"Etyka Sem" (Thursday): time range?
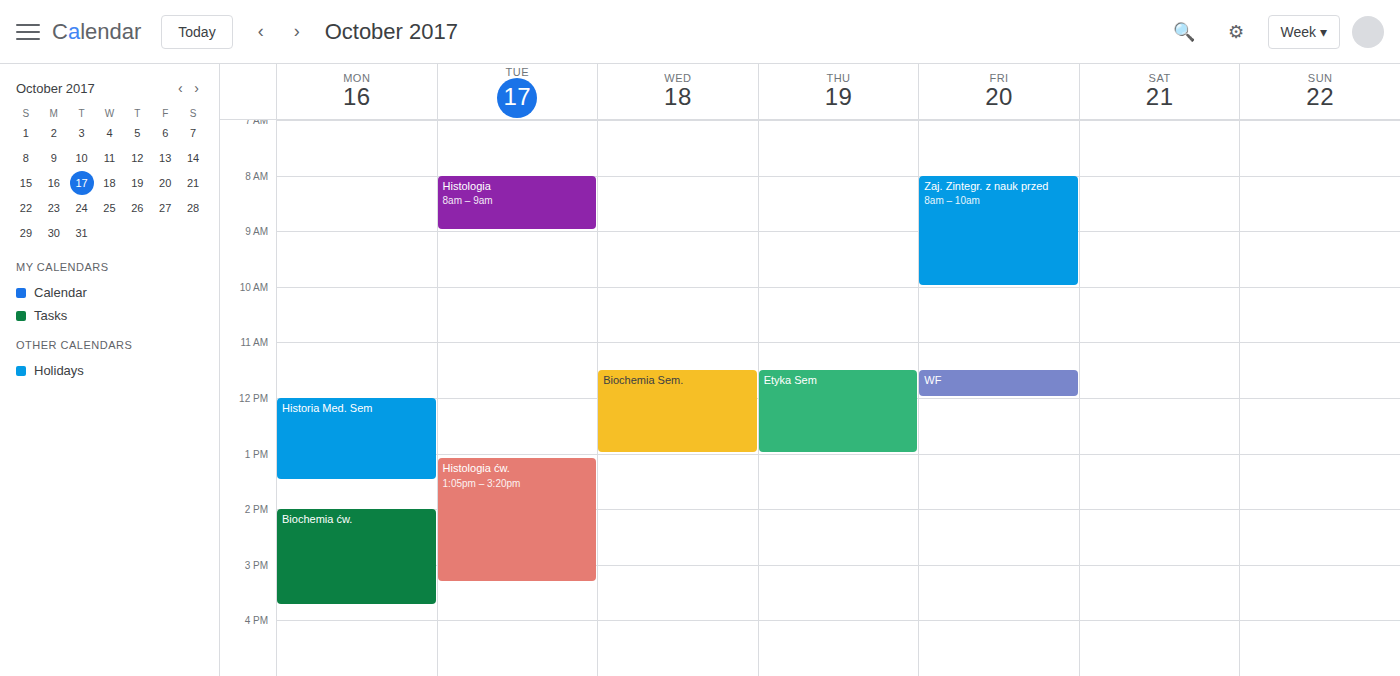
11:30 AM to 1:00 PM